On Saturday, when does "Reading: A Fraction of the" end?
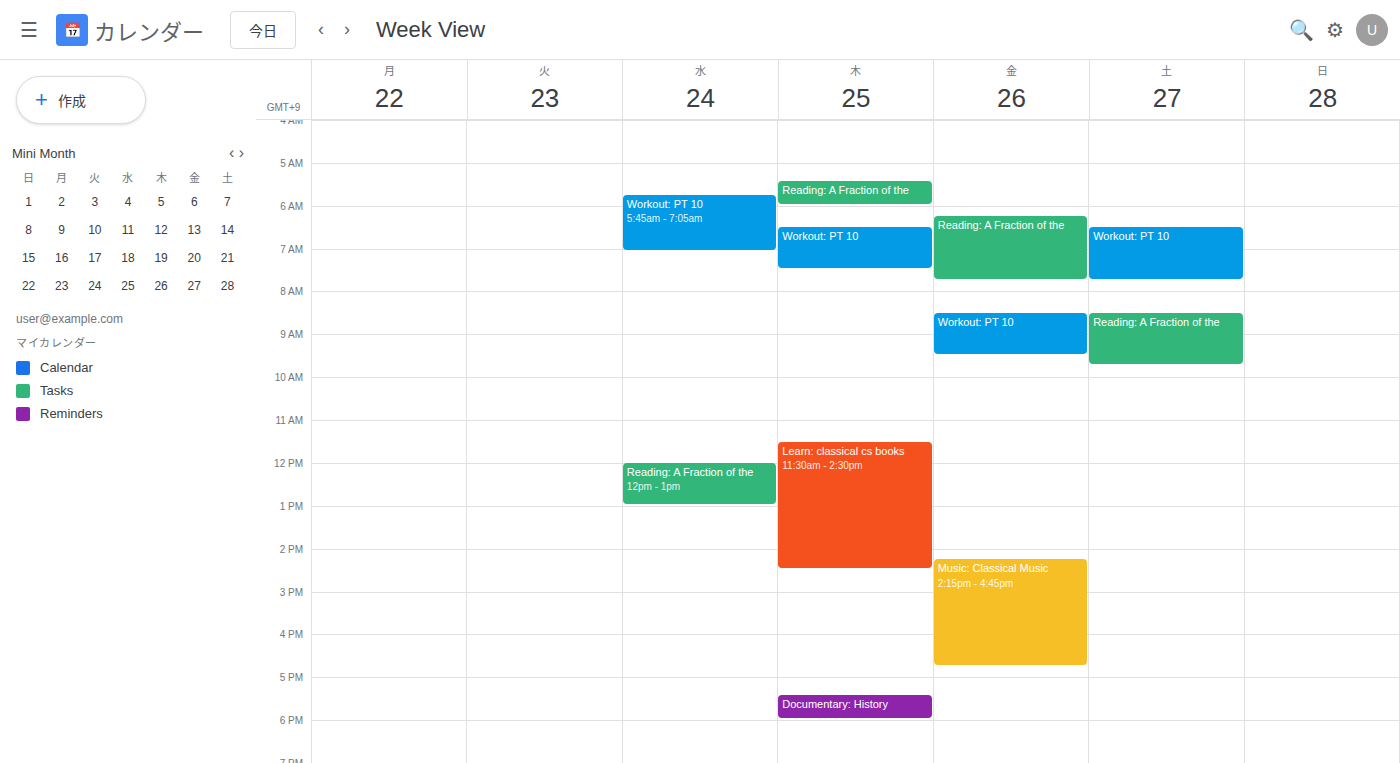
9:45 AM